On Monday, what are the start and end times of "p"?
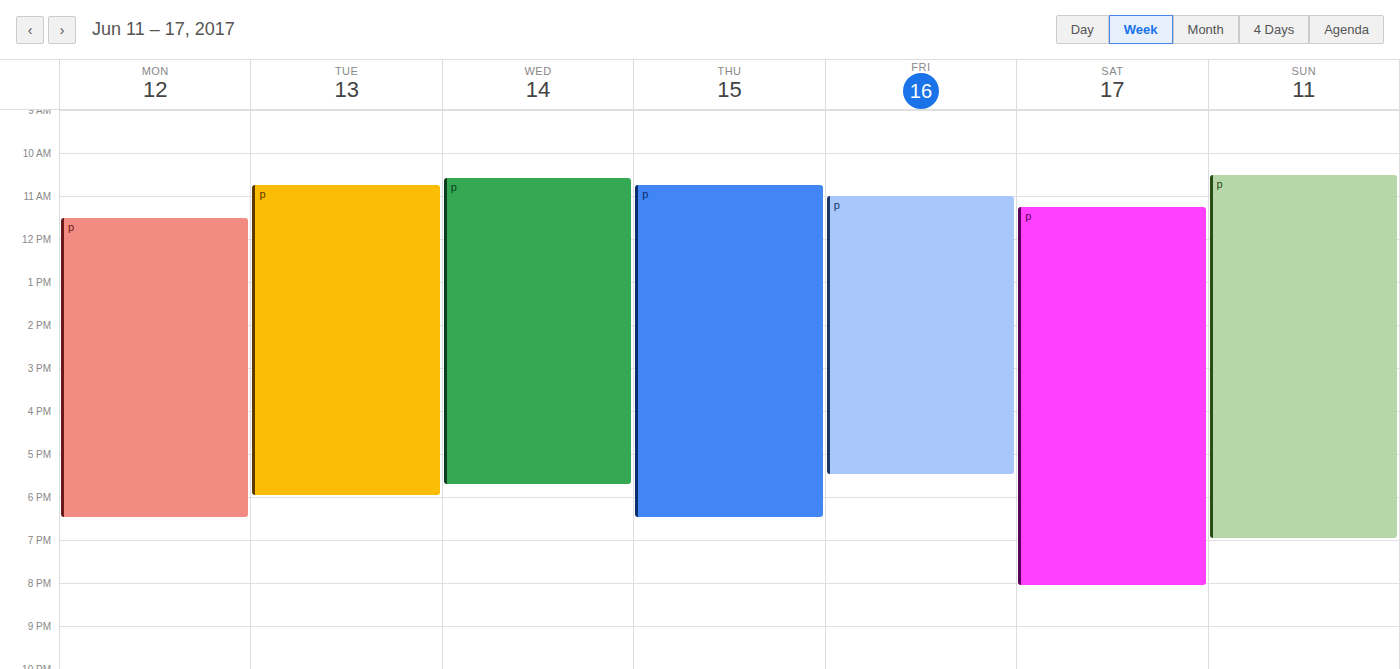
11:30 to 18:30